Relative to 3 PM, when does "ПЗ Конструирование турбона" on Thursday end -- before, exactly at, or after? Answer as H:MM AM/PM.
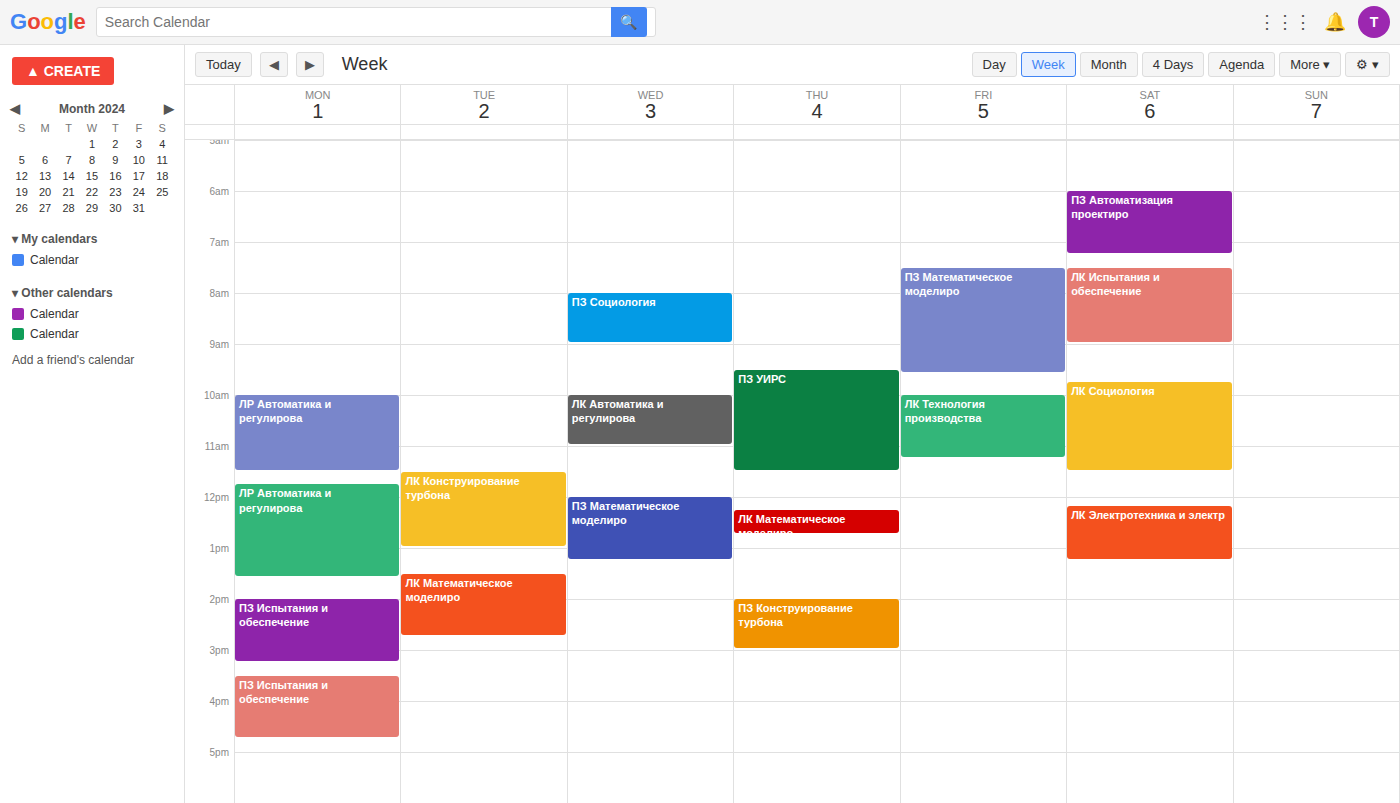
3:00 PM -- exactly at 3 PM, on the 3 PM line.